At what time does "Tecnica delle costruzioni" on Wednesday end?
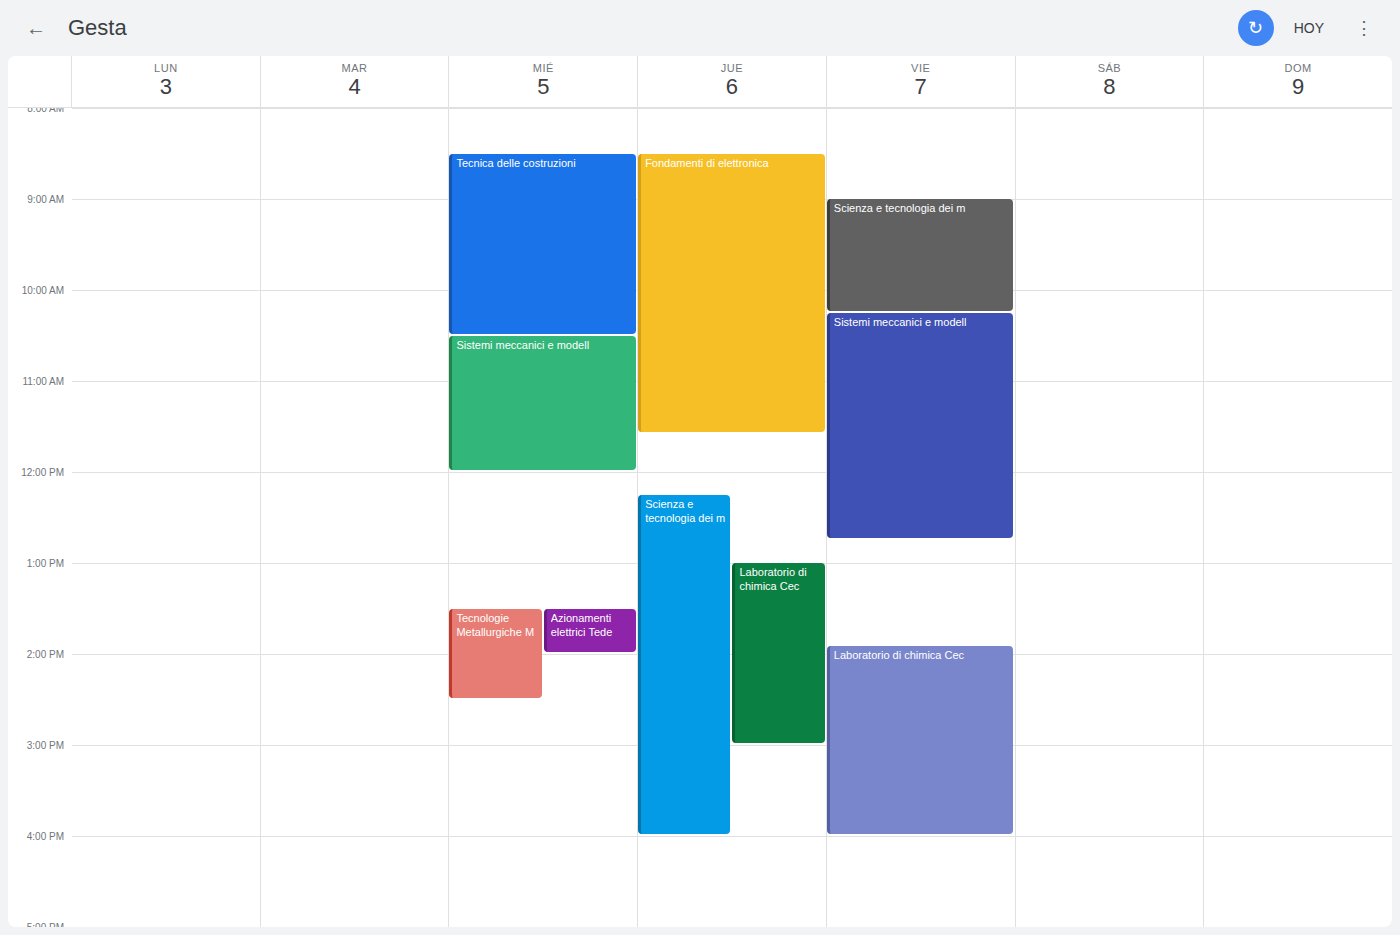
10:30 AM